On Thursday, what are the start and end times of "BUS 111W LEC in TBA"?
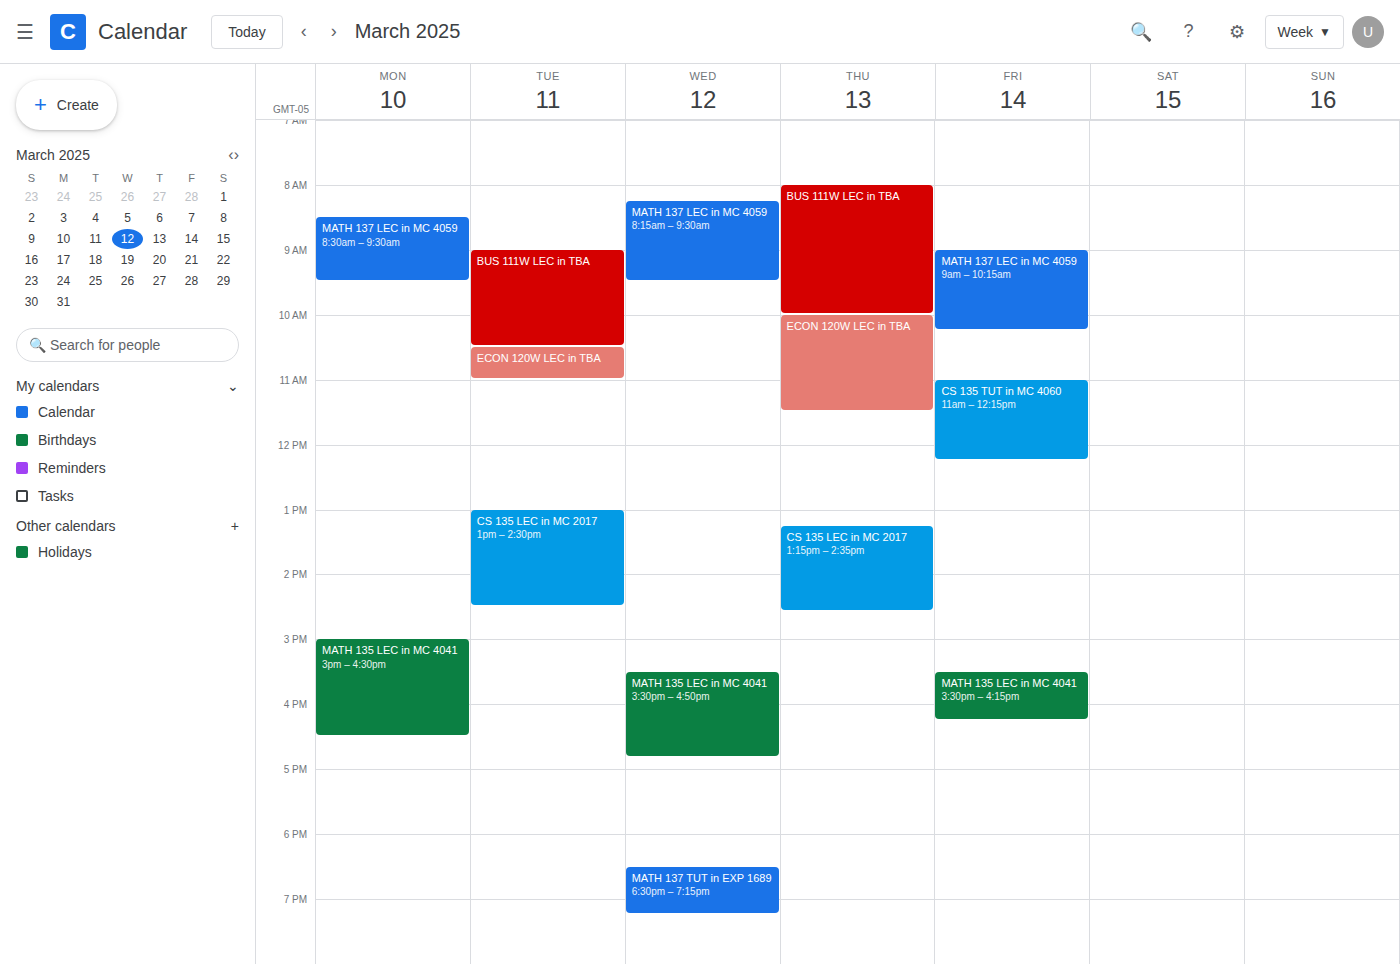
8:00 AM to 10:00 AM